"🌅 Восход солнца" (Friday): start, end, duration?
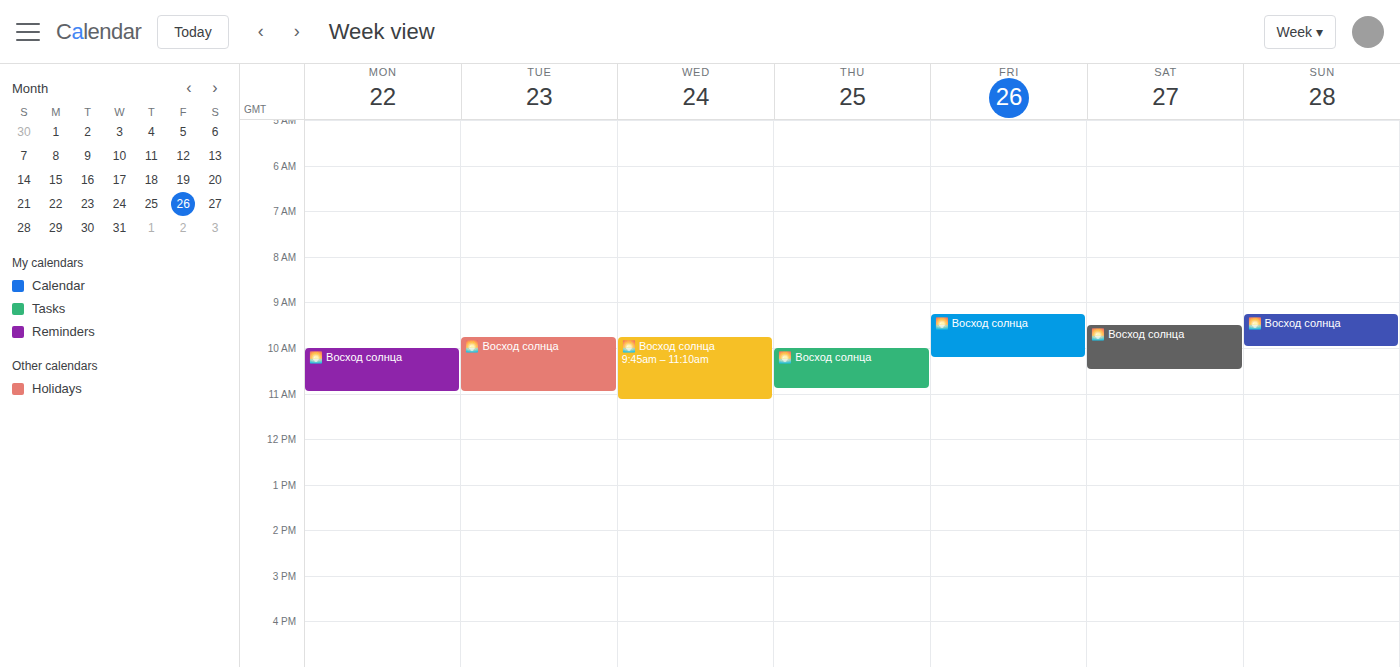
9:15 AM to 10:15 AM, 1 hour